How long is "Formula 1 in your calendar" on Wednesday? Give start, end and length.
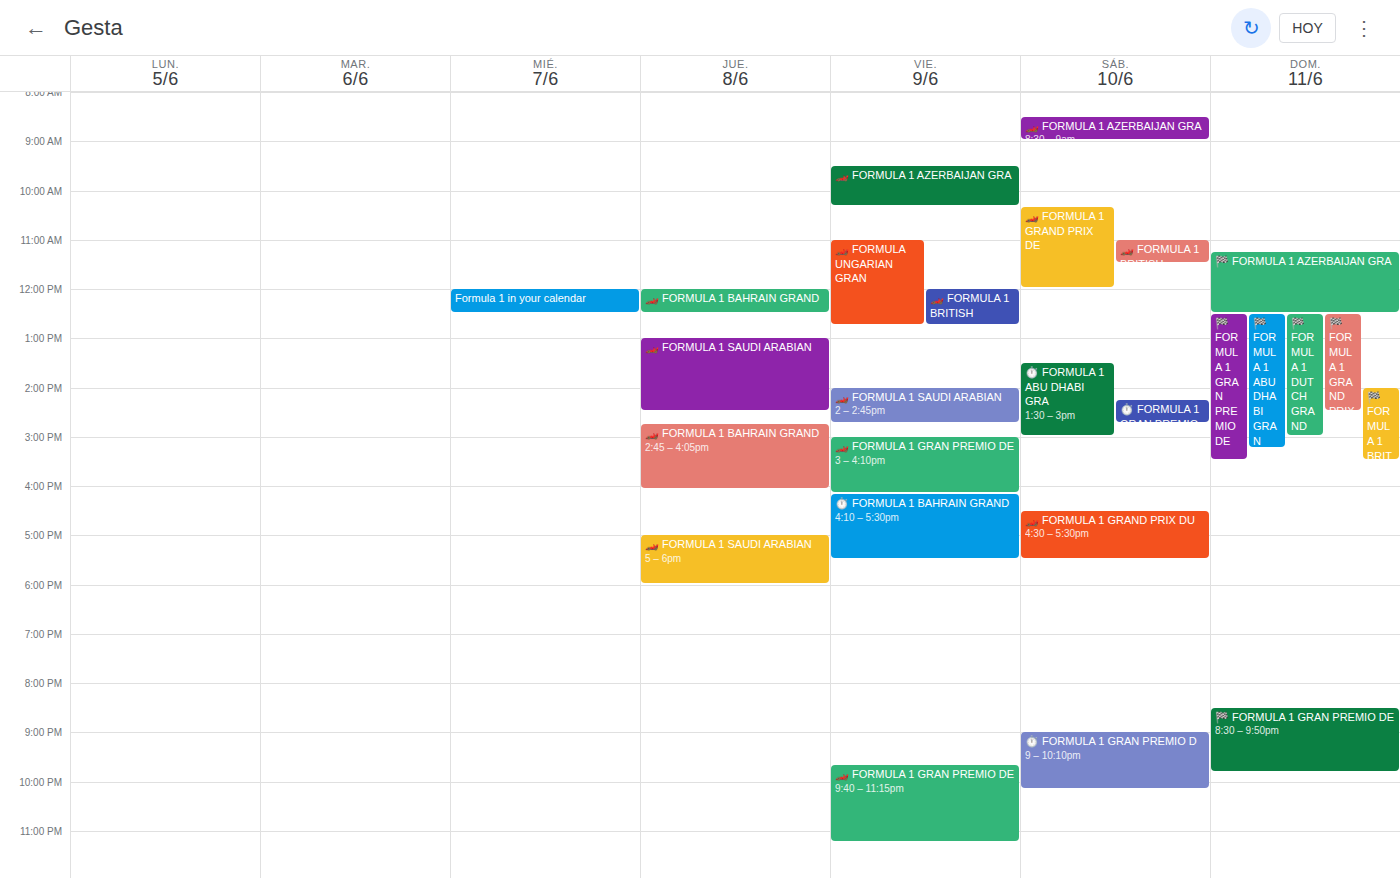
12:00 PM to 12:30 PM, 30 minutes